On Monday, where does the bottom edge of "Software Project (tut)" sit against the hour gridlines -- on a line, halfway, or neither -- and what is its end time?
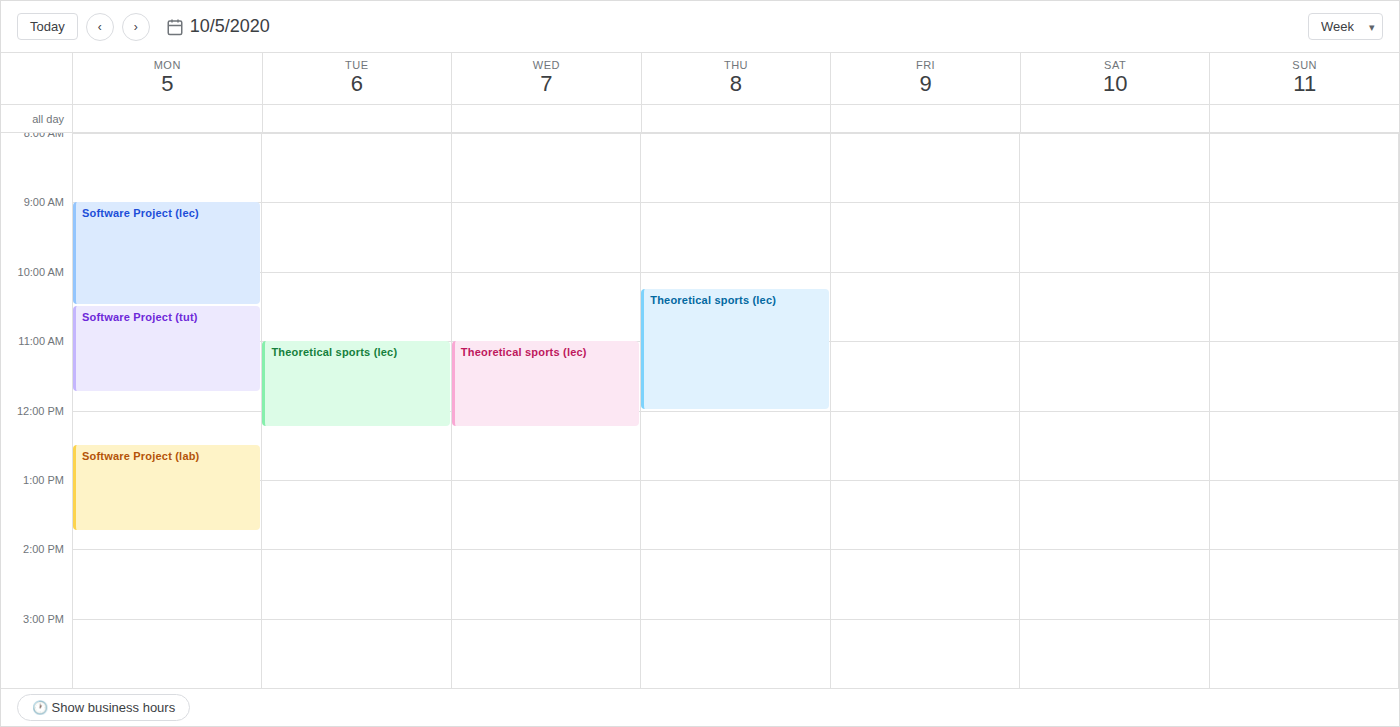
11:45 AM -- neither: three quarters of the way from the 11 AM line to the 12 PM line.